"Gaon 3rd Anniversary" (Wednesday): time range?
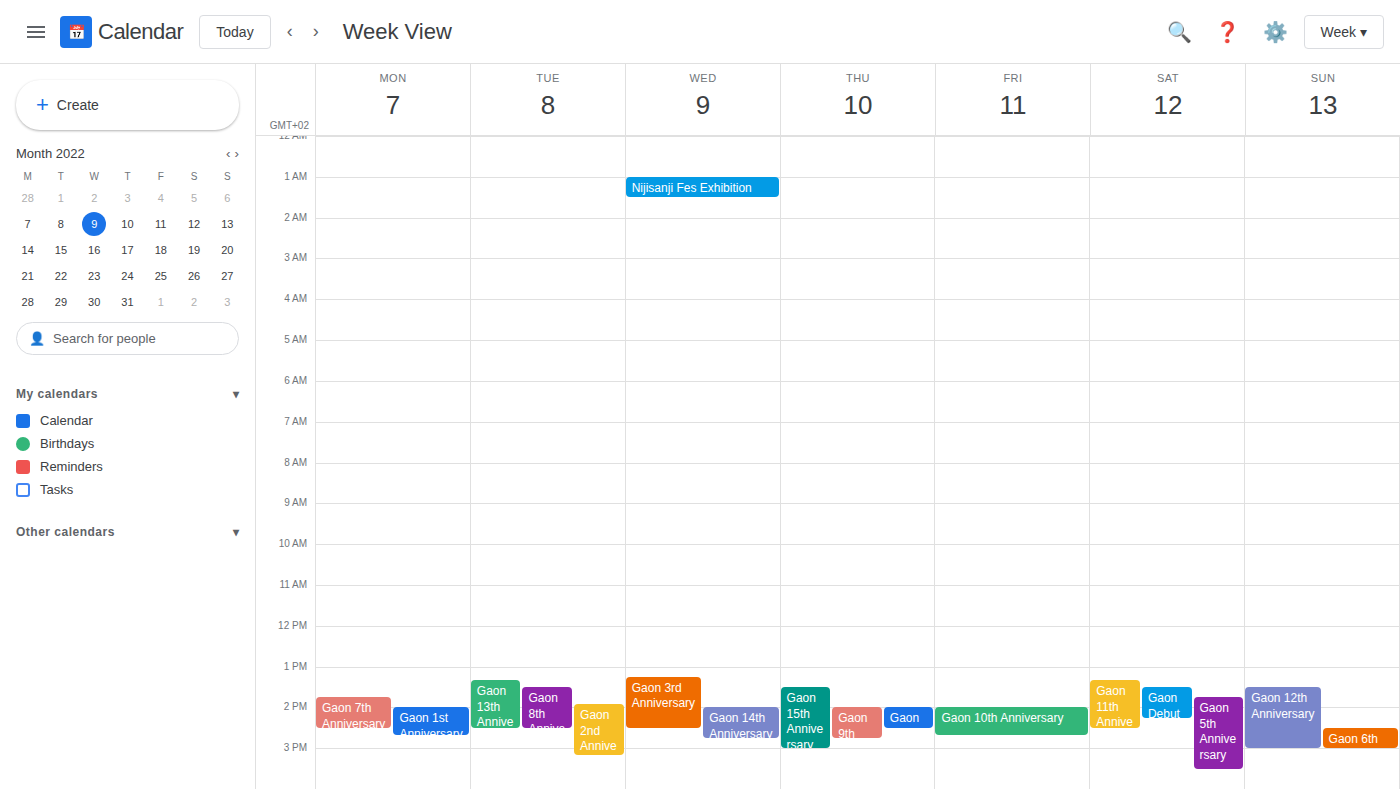
1:15 PM to 2:30 PM